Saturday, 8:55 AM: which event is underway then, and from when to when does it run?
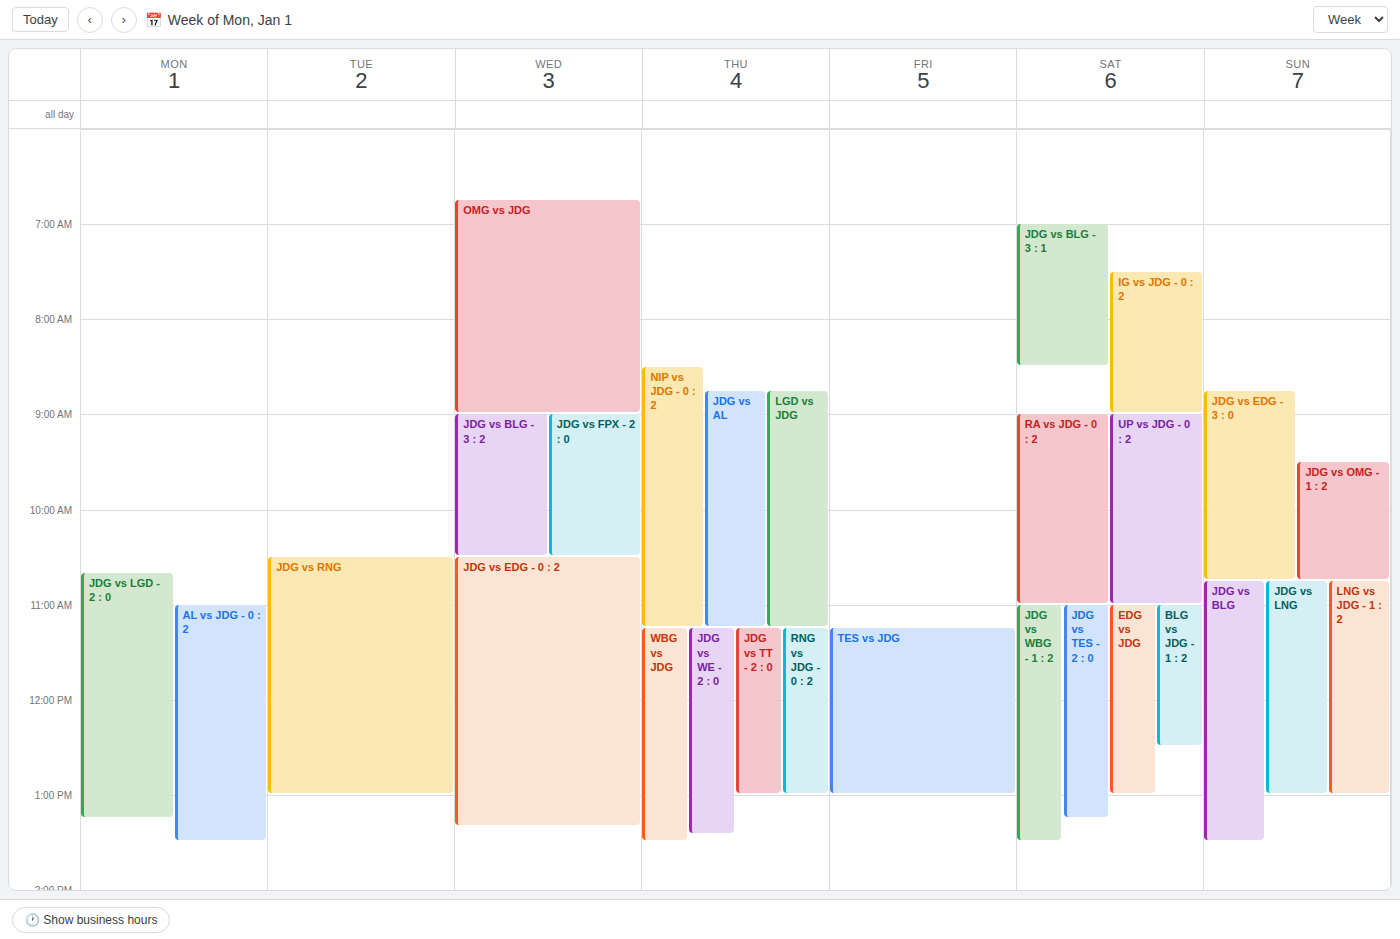
"IG vs JDG - 0 : 2", 7:30 AM to 9:00 AM